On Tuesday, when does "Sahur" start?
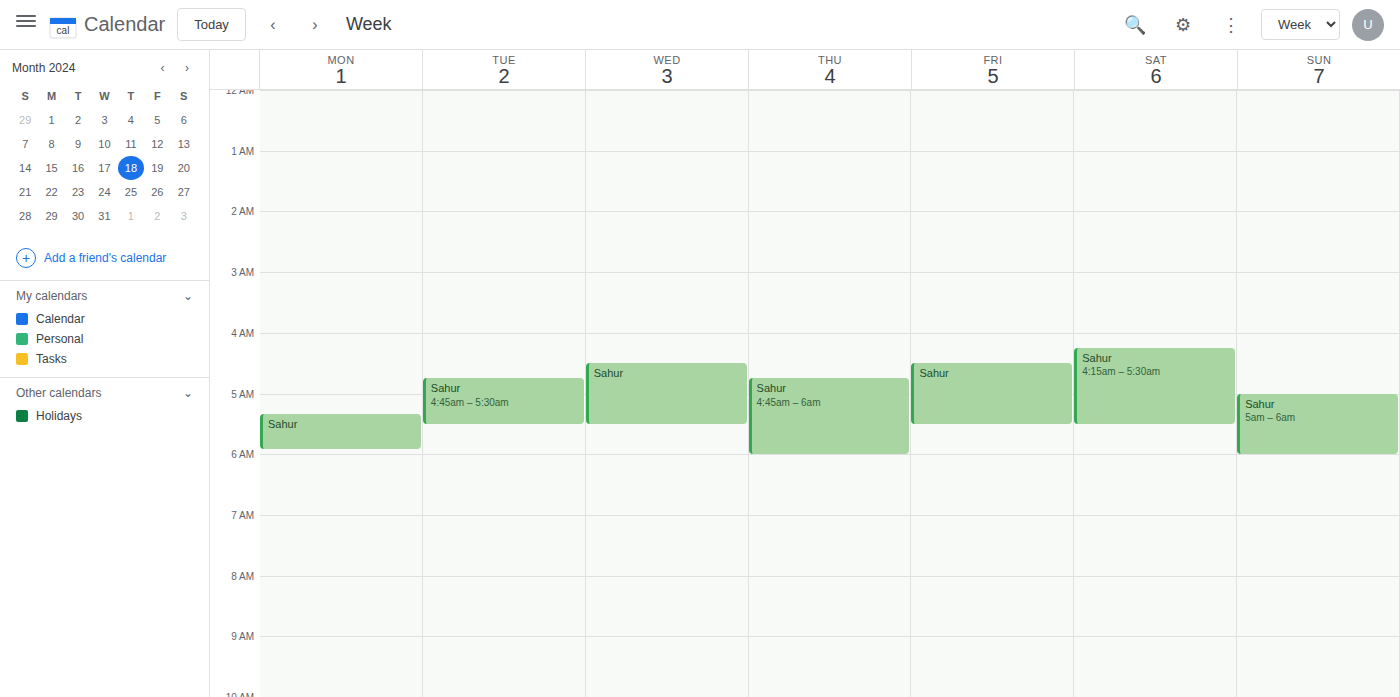
4:45 AM